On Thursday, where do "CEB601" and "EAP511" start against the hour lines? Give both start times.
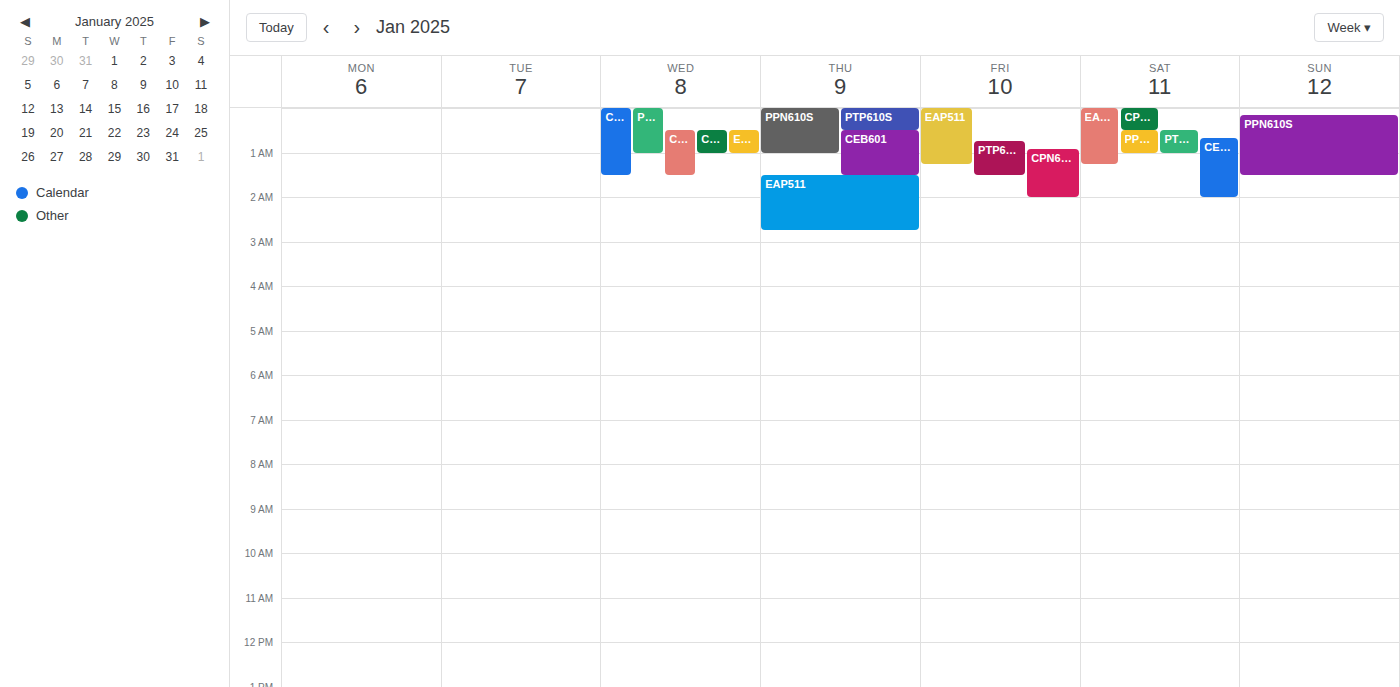
"CEB601": 12:30 AM, halfway between the 12 AM and 1 AM lines. "EAP511": 1:30 AM, halfway between the 1 AM and 2 AM lines.